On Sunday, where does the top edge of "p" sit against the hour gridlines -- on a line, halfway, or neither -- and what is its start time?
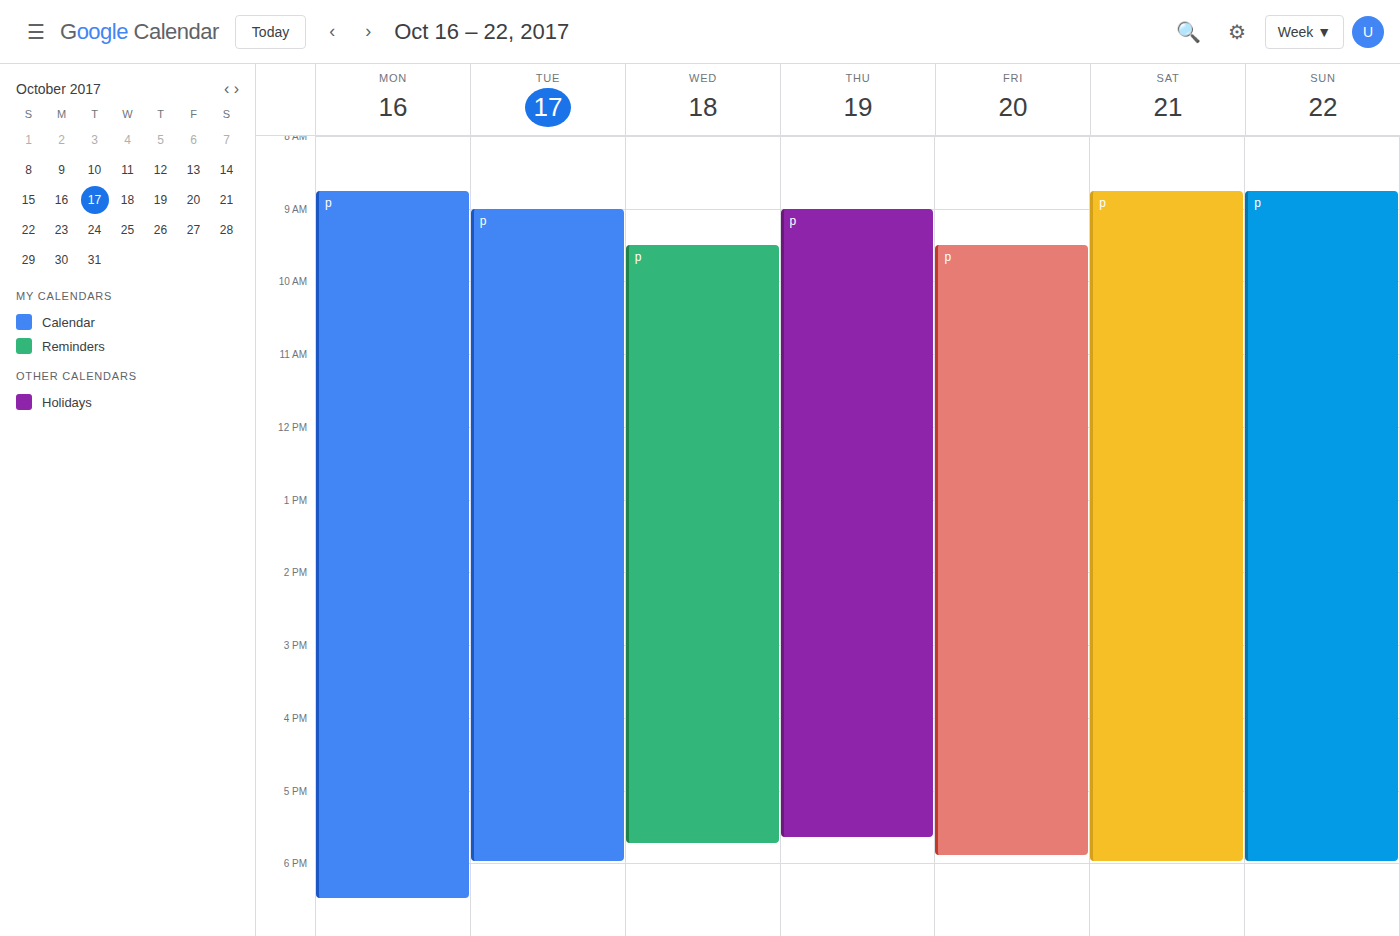
8:45 AM -- neither: three quarters of the way from the 8 AM line to the 9 AM line.